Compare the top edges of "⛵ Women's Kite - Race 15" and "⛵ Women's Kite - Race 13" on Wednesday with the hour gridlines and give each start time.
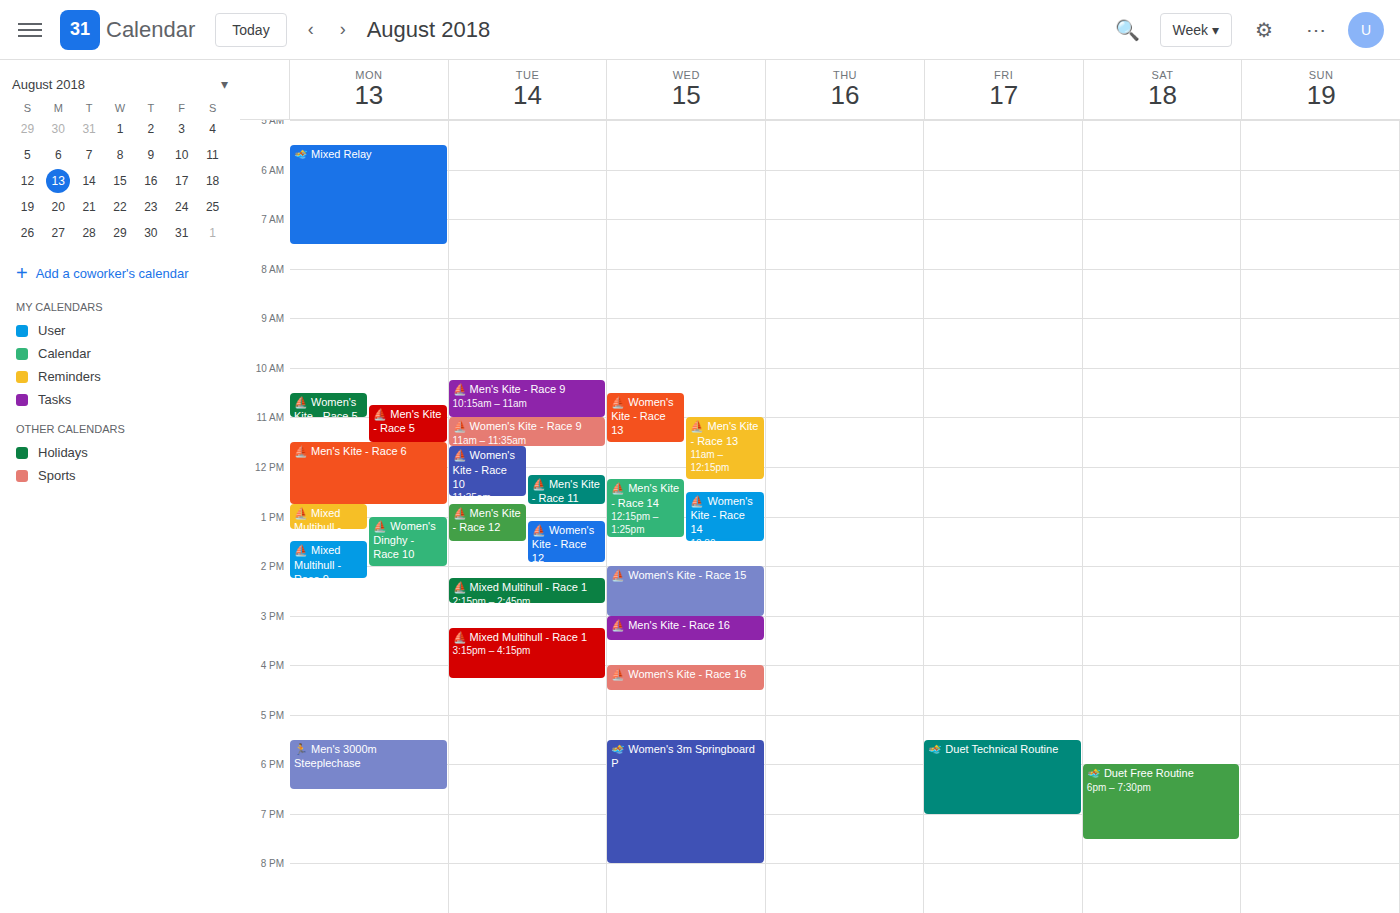
"⛵ Women's Kite - Race 15": 2:00 PM, exactly on the 2 PM line. "⛵ Women's Kite - Race 13": 10:30 AM, halfway between the 10 AM and 11 AM lines.